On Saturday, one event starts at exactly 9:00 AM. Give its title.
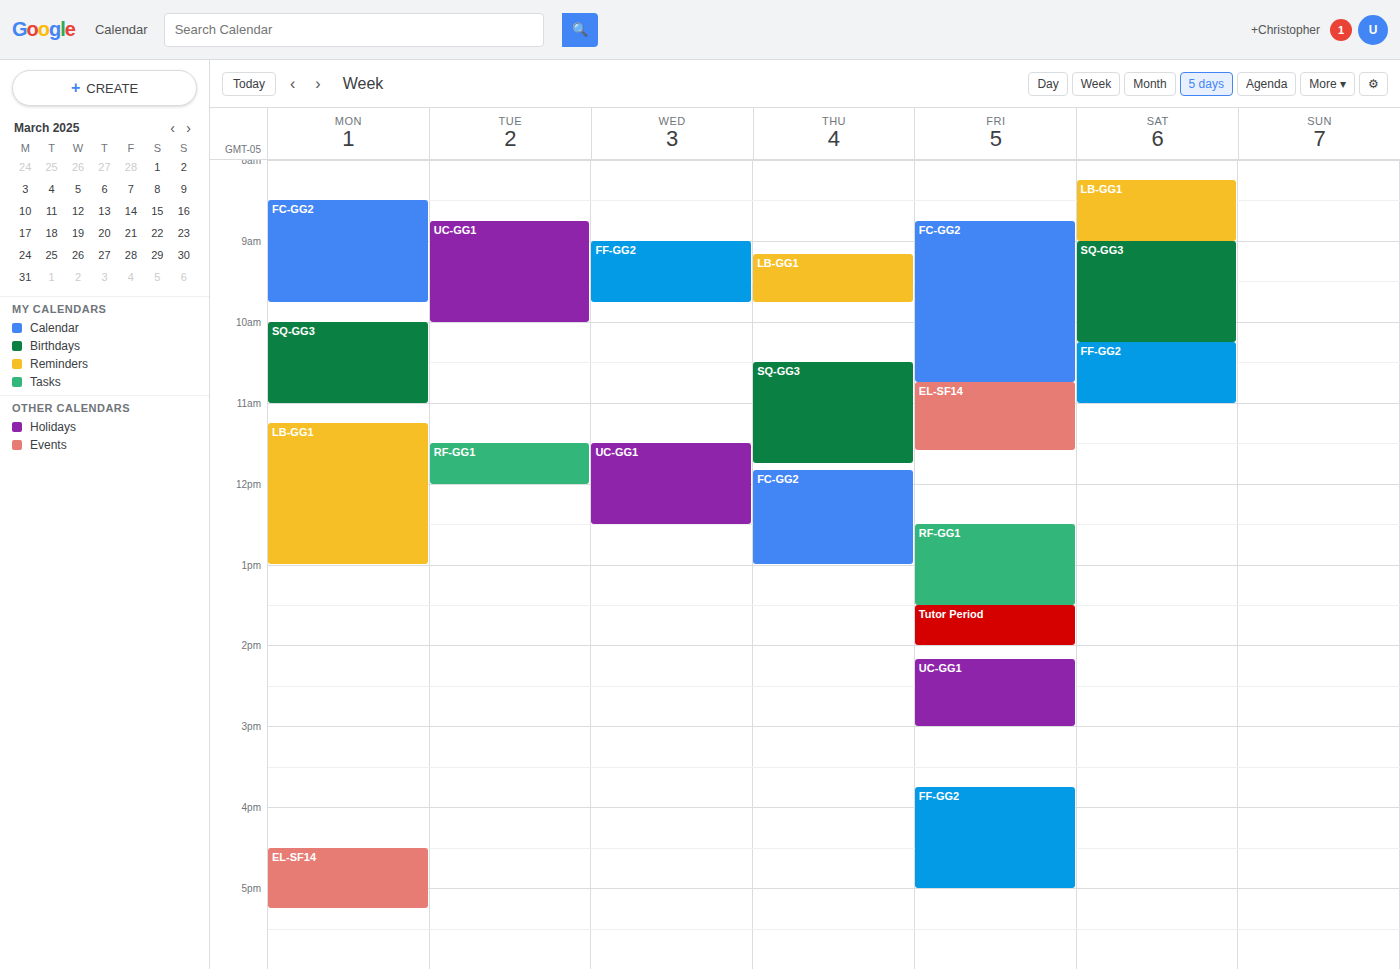
"SQ-GG3"